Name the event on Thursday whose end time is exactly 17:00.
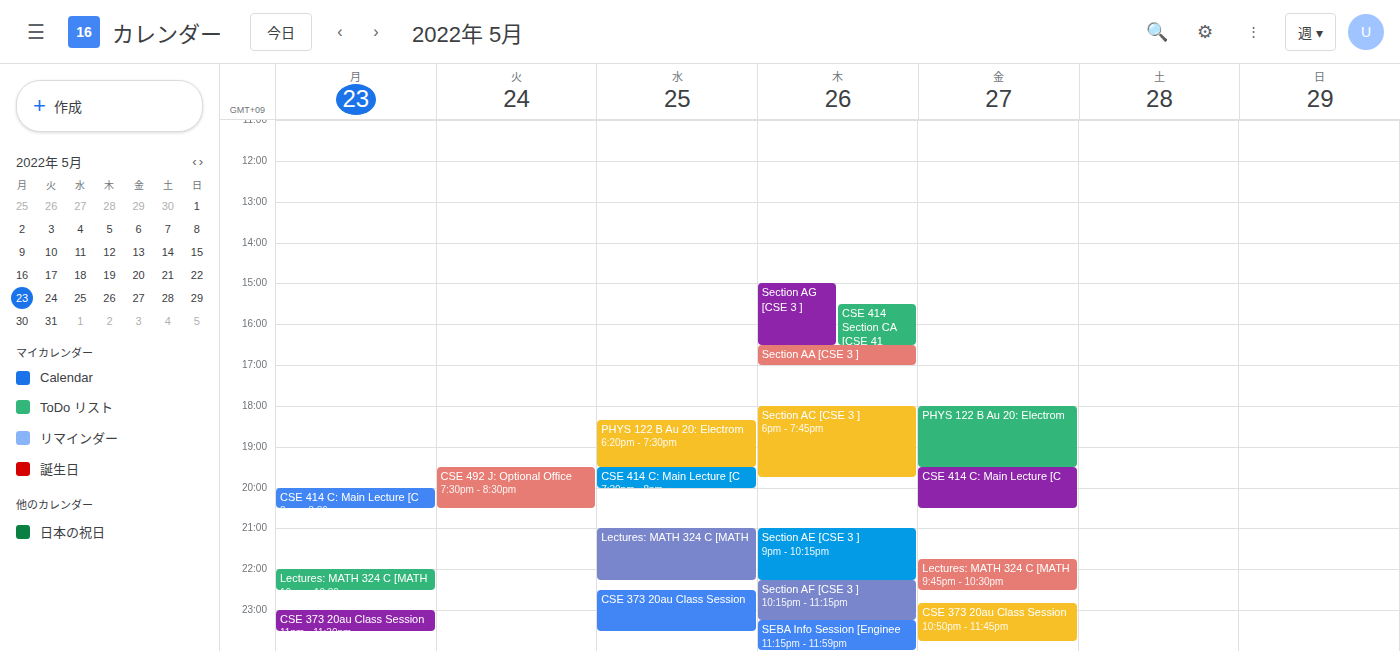
"Section AA [CSE 3 ]"